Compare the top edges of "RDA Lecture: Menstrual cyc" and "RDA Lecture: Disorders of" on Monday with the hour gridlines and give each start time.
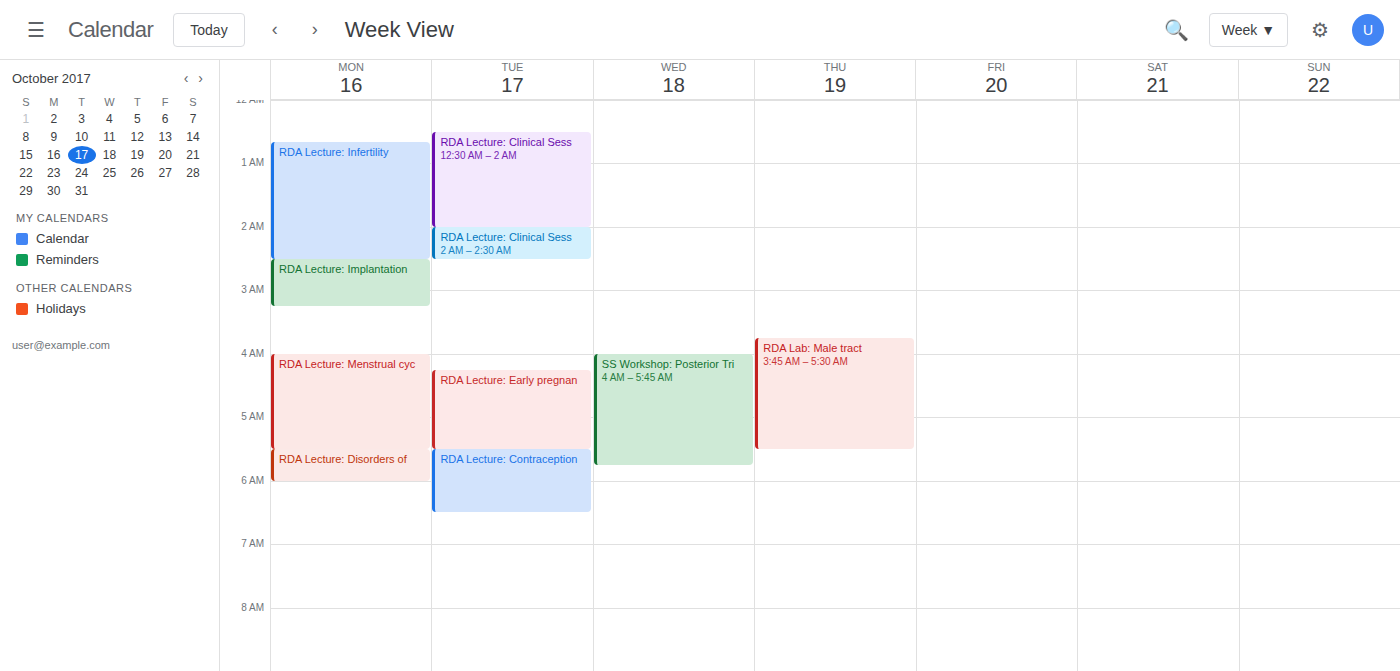
"RDA Lecture: Menstrual cyc": 4:00 AM, exactly on the 4 AM line. "RDA Lecture: Disorders of": 5:30 AM, halfway between the 5 AM and 6 AM lines.